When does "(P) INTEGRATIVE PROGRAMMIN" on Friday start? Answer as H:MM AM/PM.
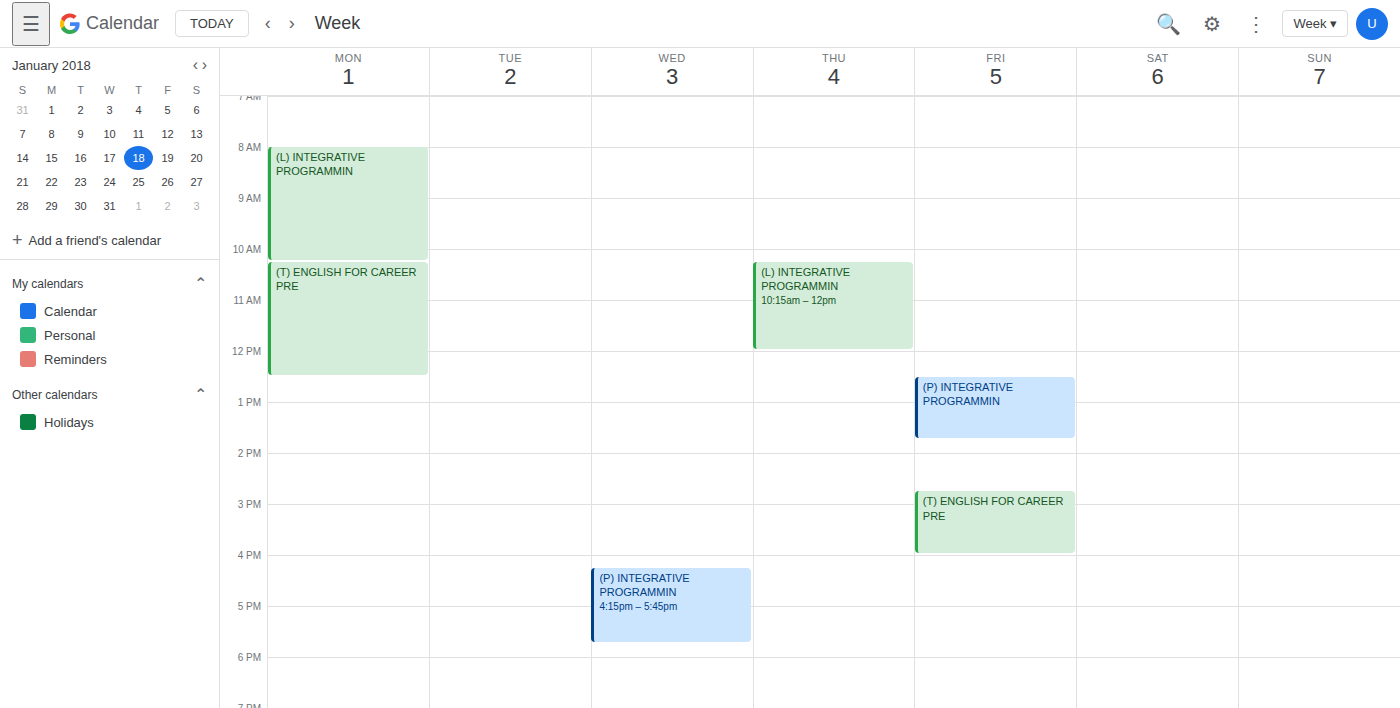
12:30 PM